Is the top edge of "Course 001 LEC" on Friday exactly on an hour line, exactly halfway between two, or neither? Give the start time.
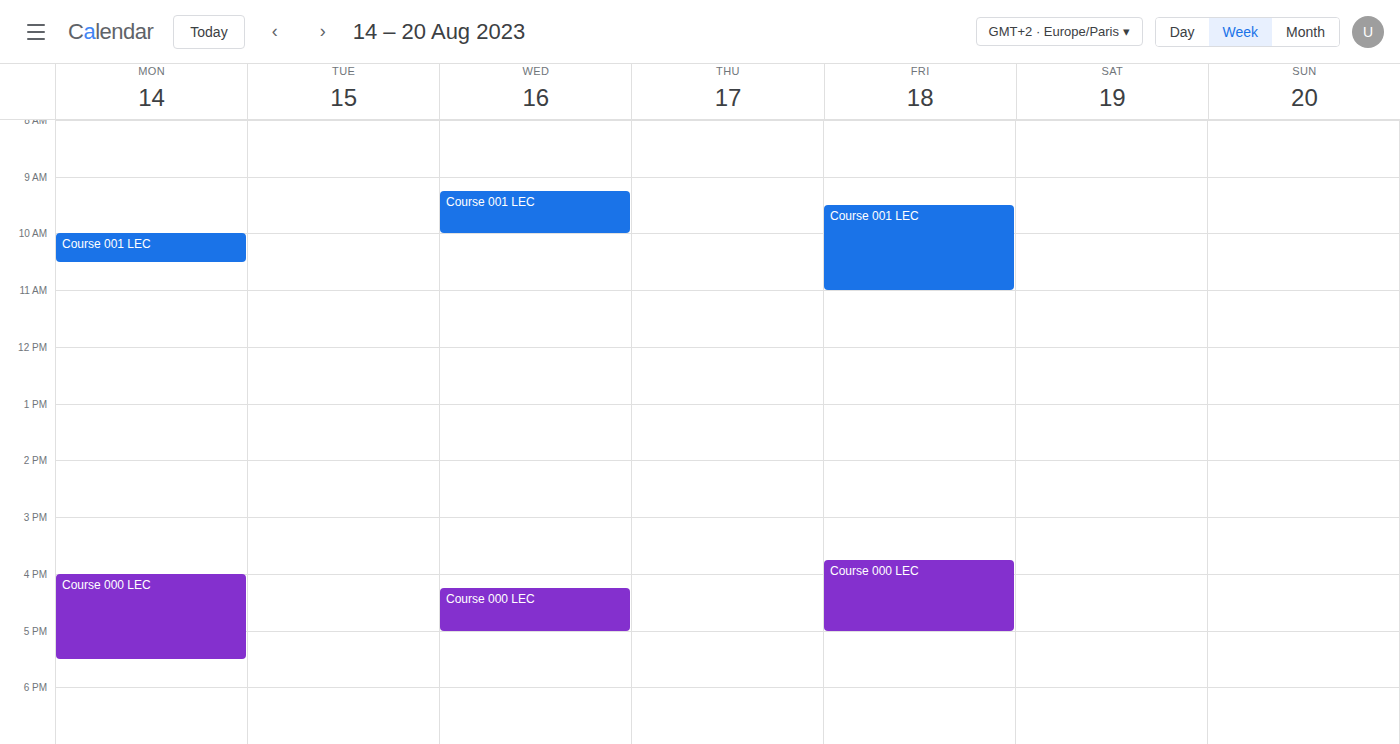
09:30 -- halfway between the 09:00 and 10:00 lines.